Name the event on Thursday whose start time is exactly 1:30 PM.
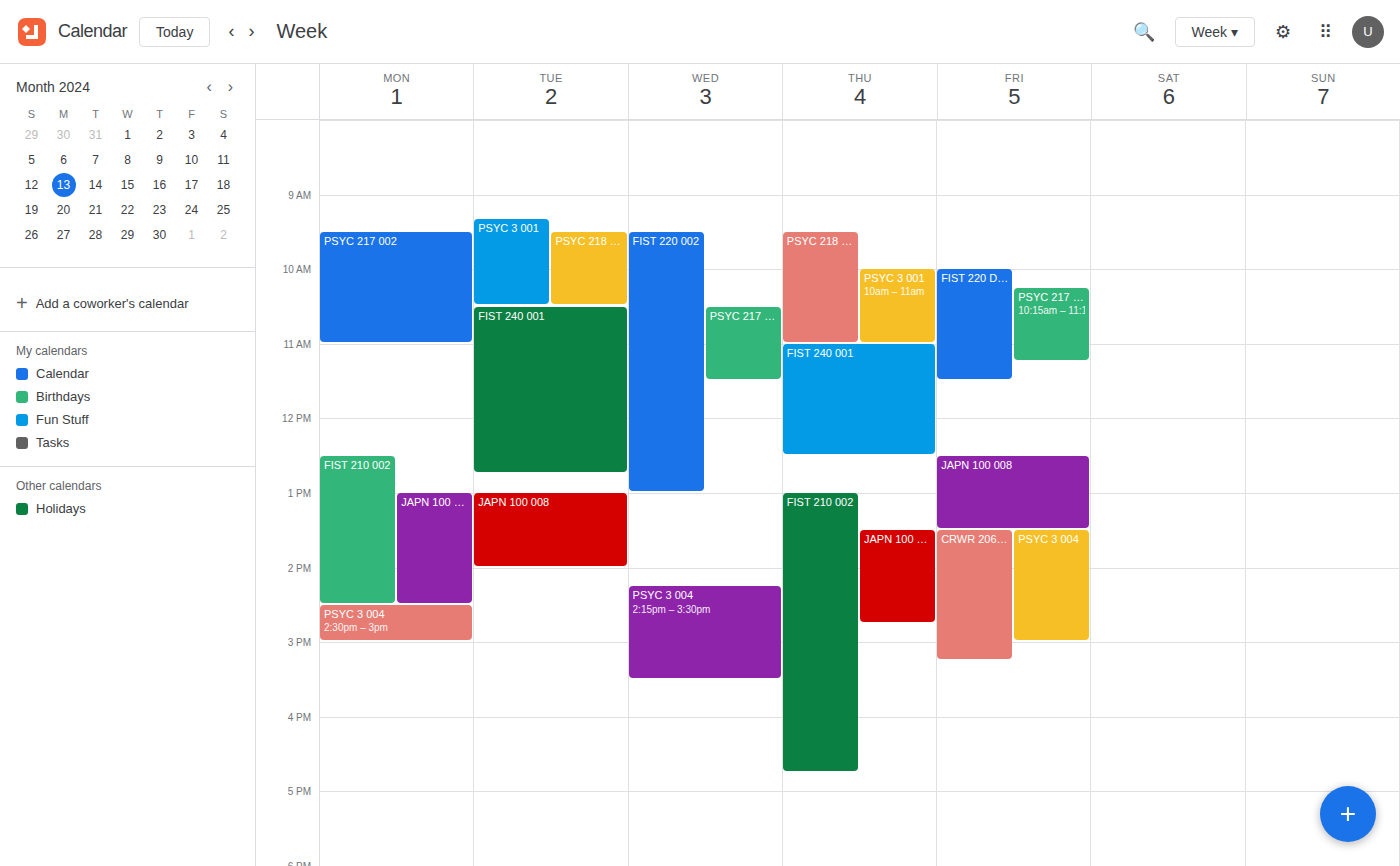
"JAPN 100 008"